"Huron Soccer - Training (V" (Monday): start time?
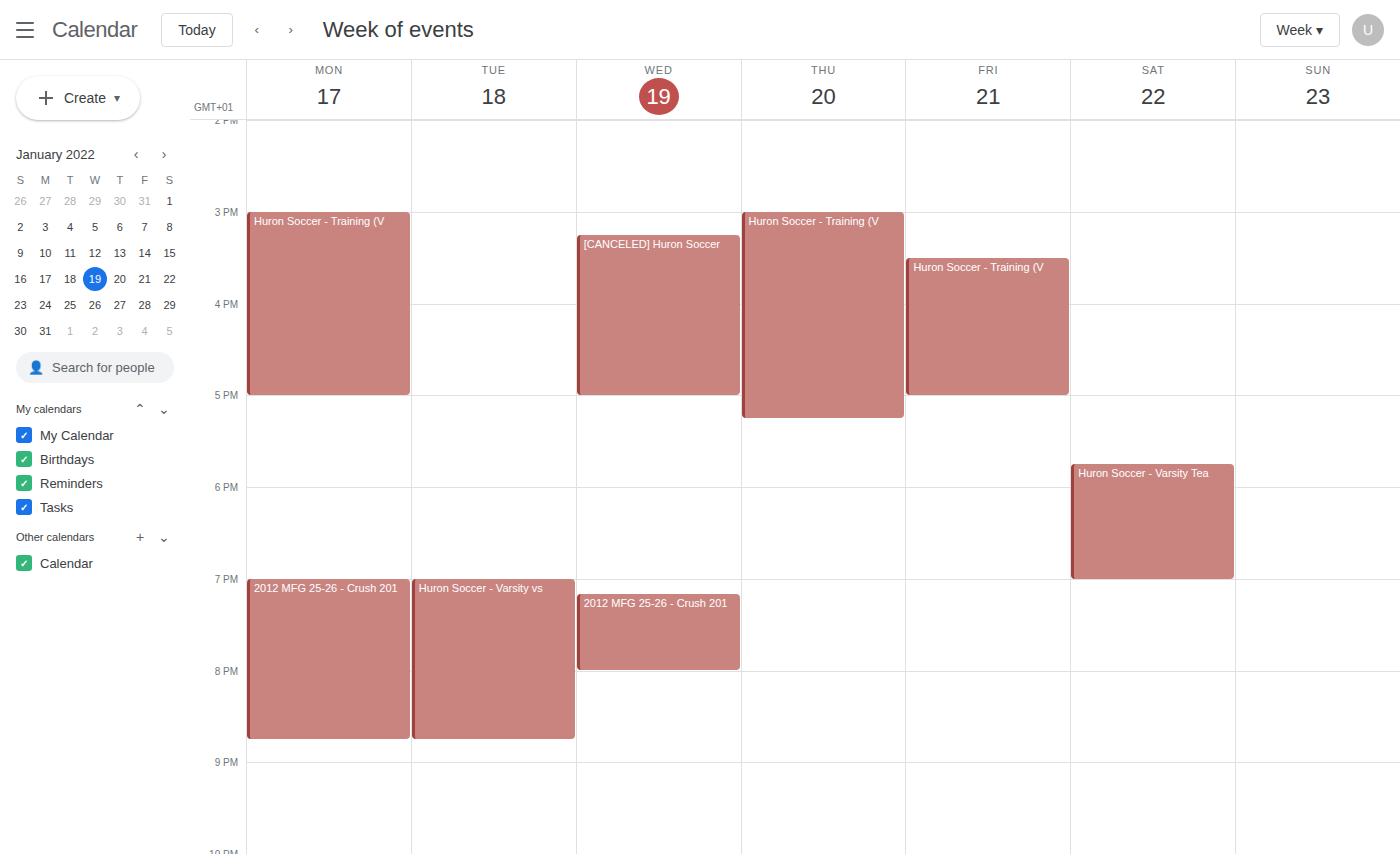
3:00 PM